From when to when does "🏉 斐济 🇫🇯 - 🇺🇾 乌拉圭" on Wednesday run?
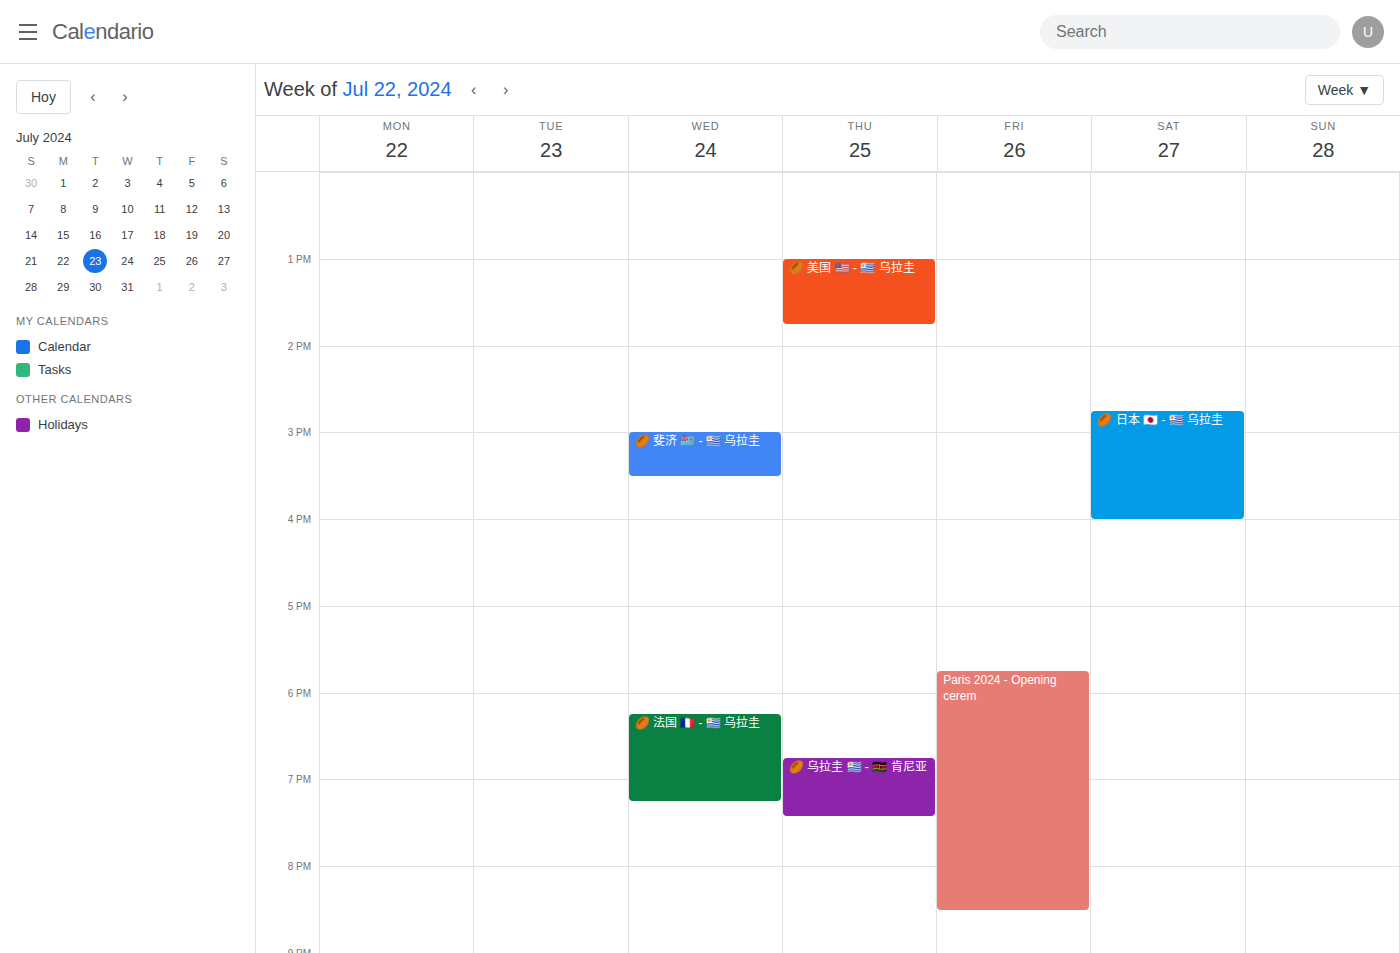
3:00 PM to 3:30 PM